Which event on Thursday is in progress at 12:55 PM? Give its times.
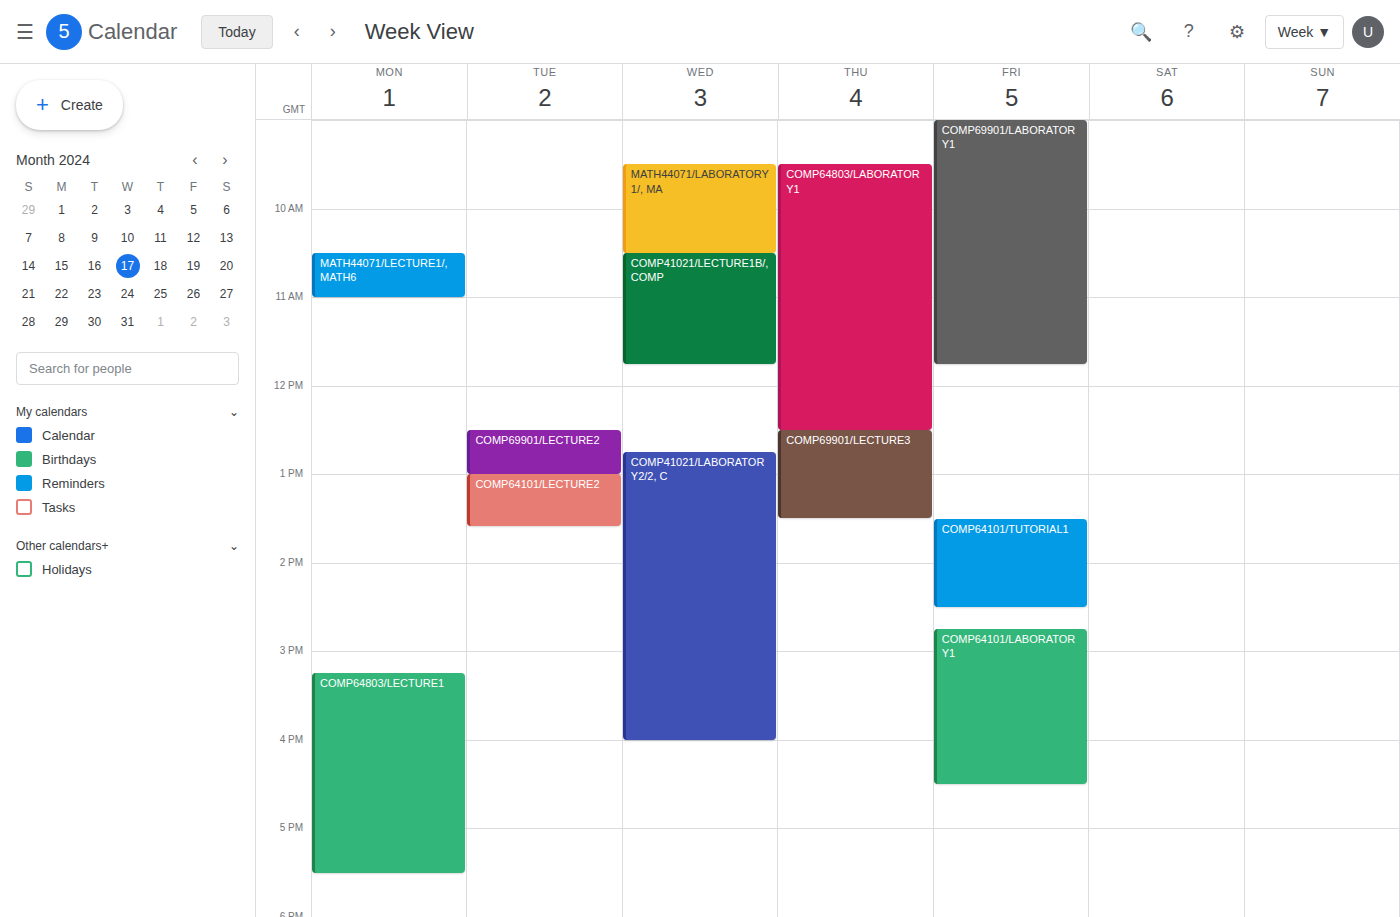
"COMP69901/LECTURE3", 12:30 PM to 1:30 PM